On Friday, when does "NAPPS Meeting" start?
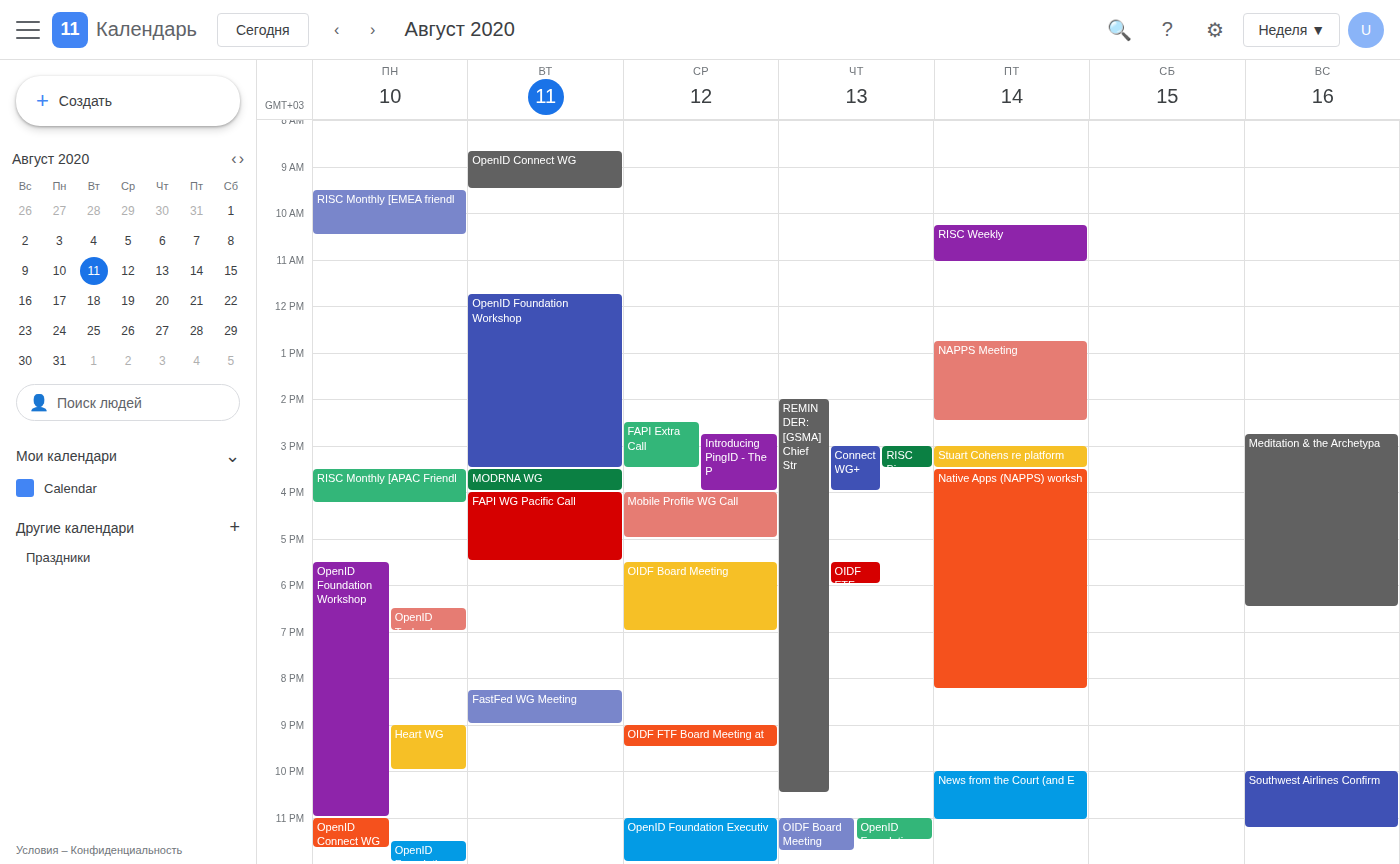
12:45 PM